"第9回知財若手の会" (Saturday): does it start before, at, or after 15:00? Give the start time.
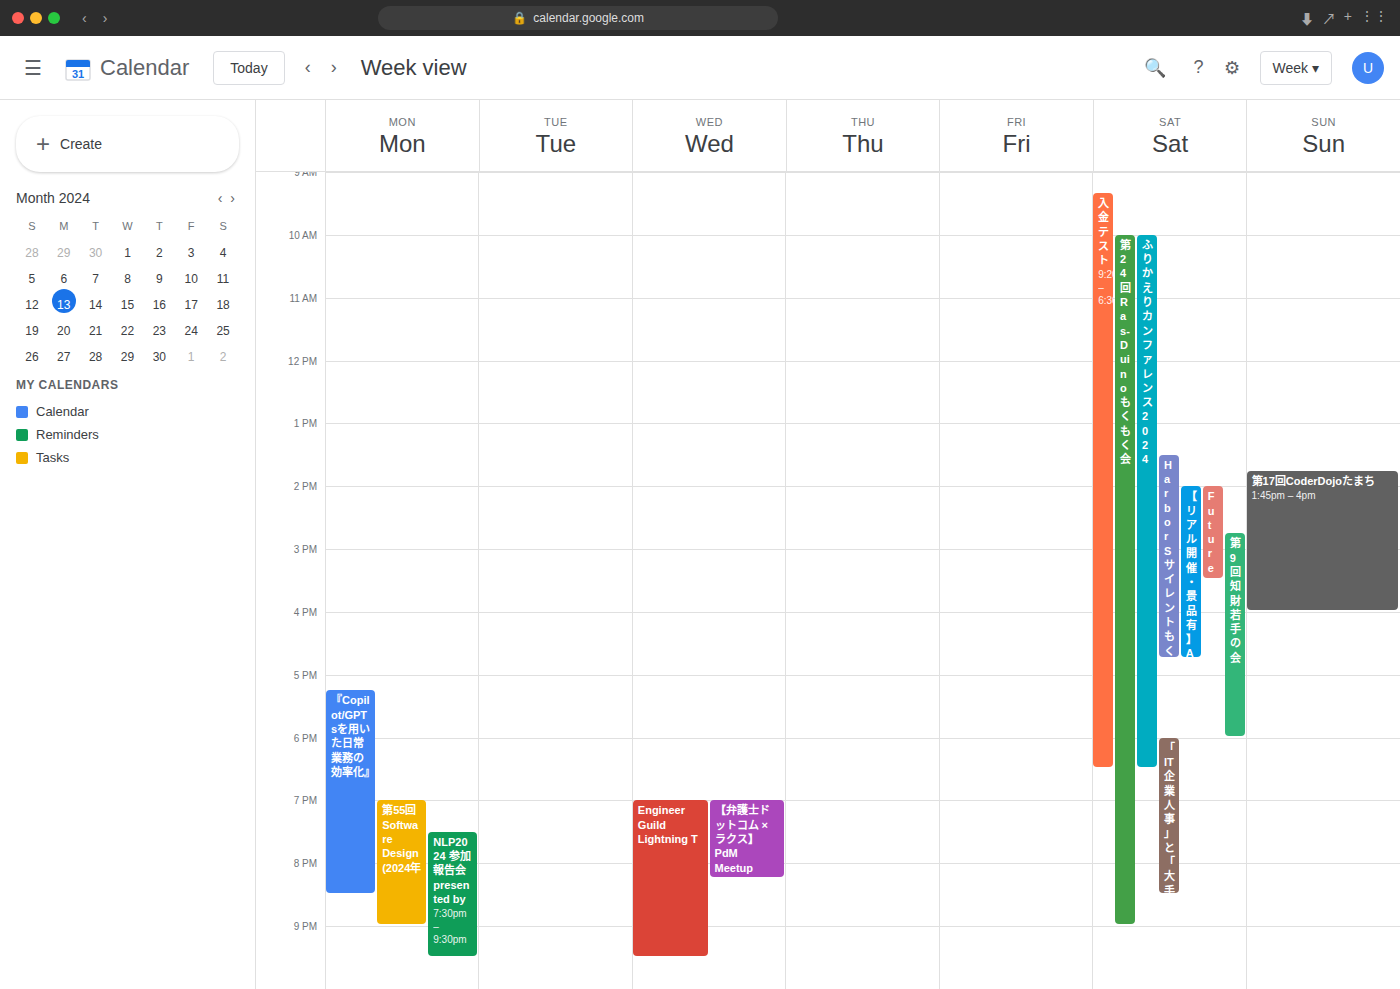
14:45 -- before 15:00, 15 minutes above the 15:00 line.